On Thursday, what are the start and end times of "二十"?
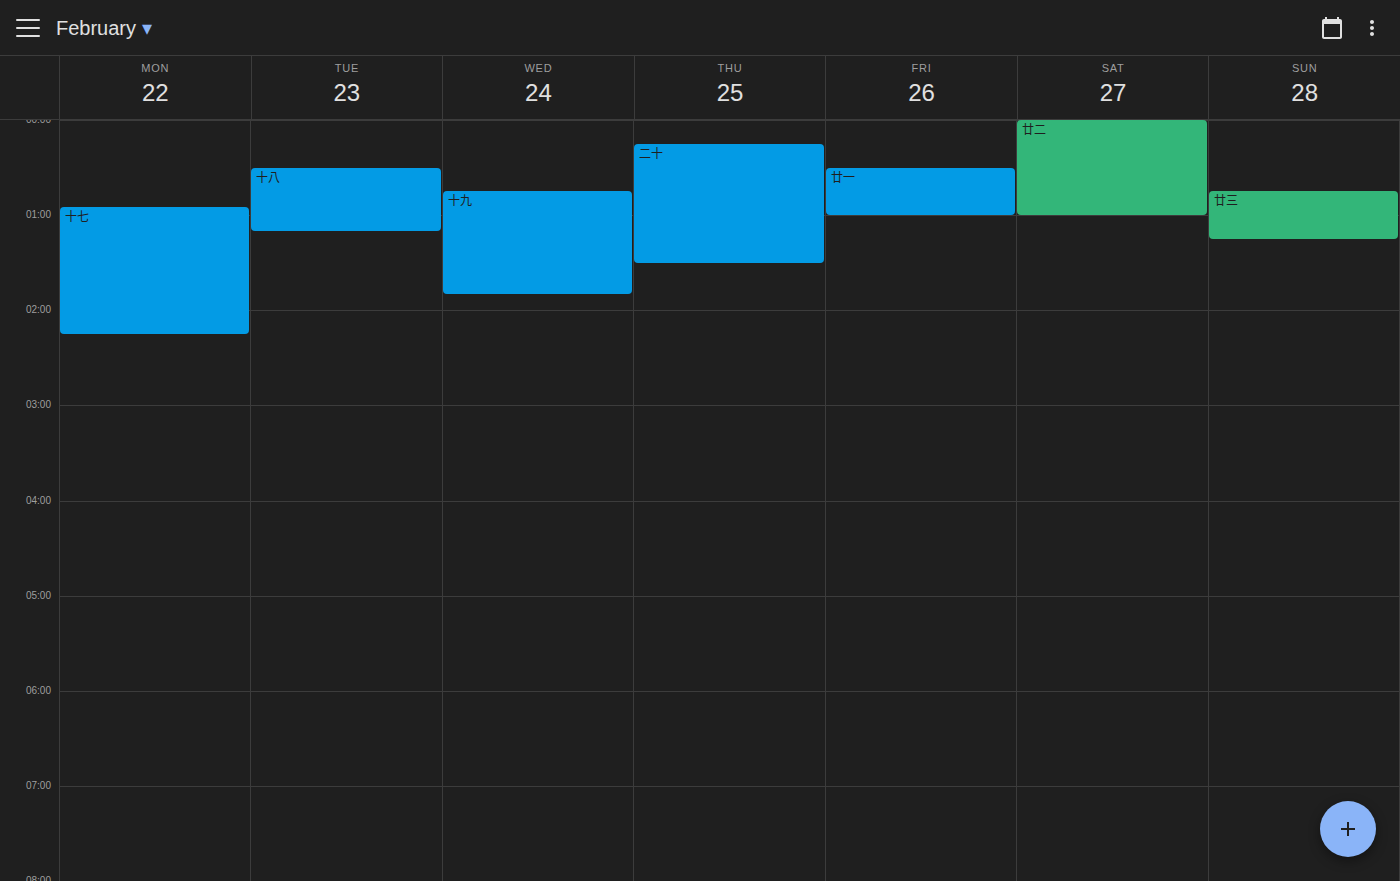
12:15 AM to 1:30 AM